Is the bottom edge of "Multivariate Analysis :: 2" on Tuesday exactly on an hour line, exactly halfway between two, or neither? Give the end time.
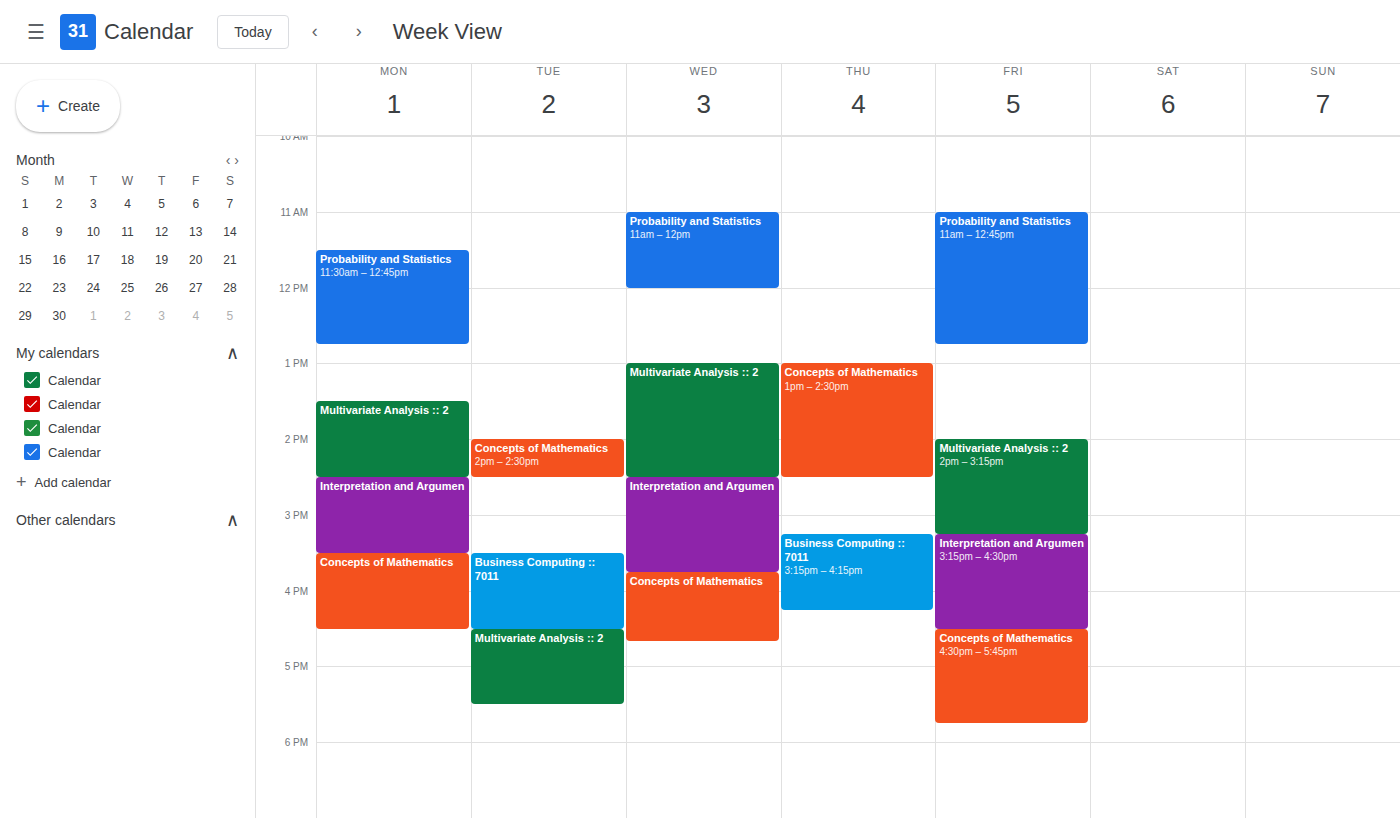
5:30 PM -- halfway between the 5 PM and 6 PM lines.